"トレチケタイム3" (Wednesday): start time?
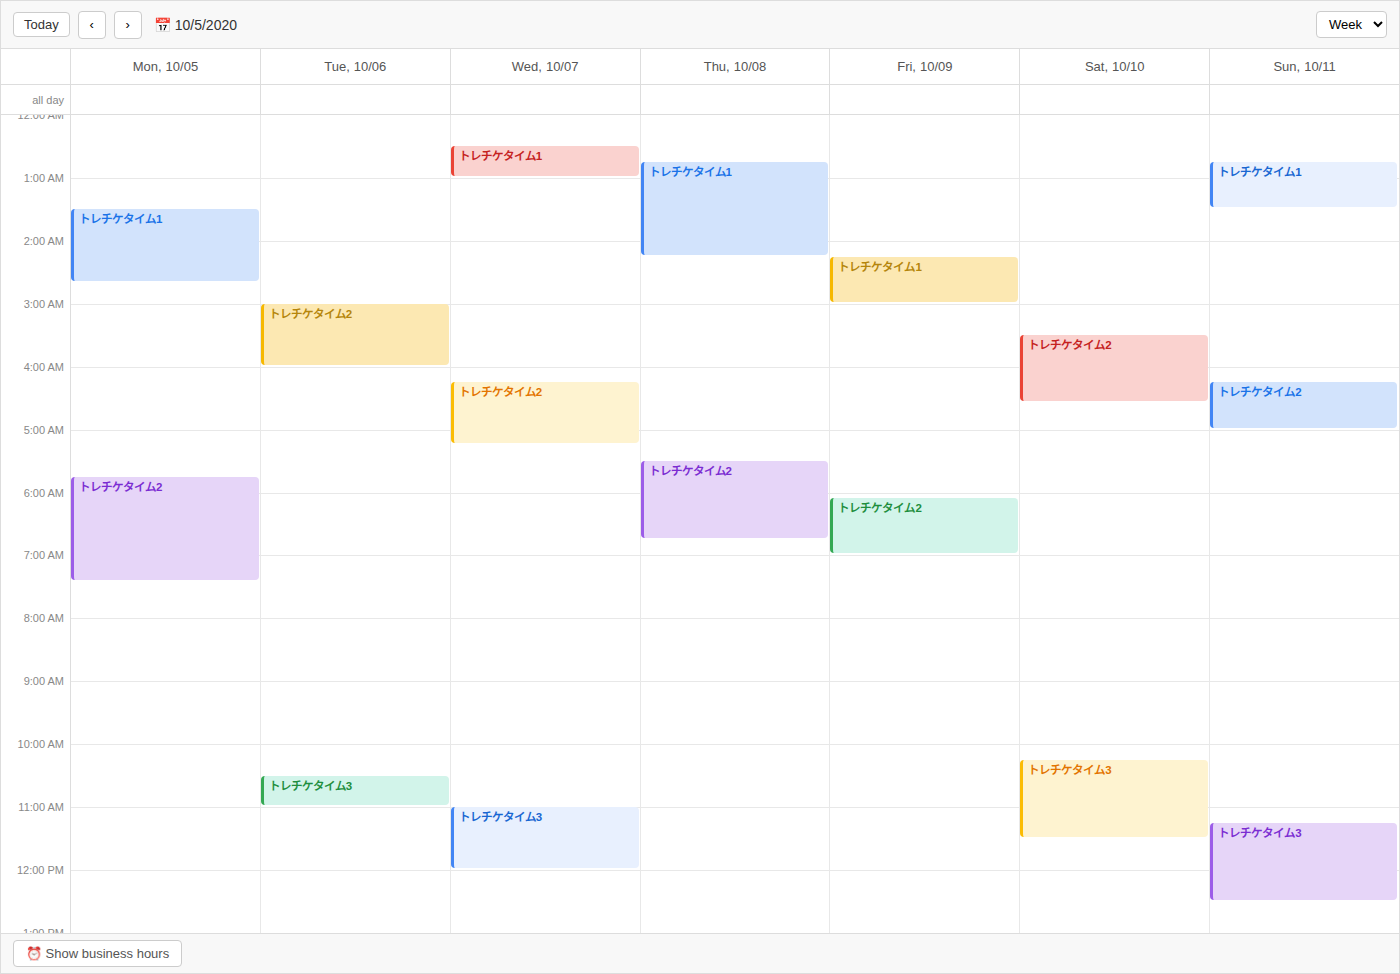
11:00 AM